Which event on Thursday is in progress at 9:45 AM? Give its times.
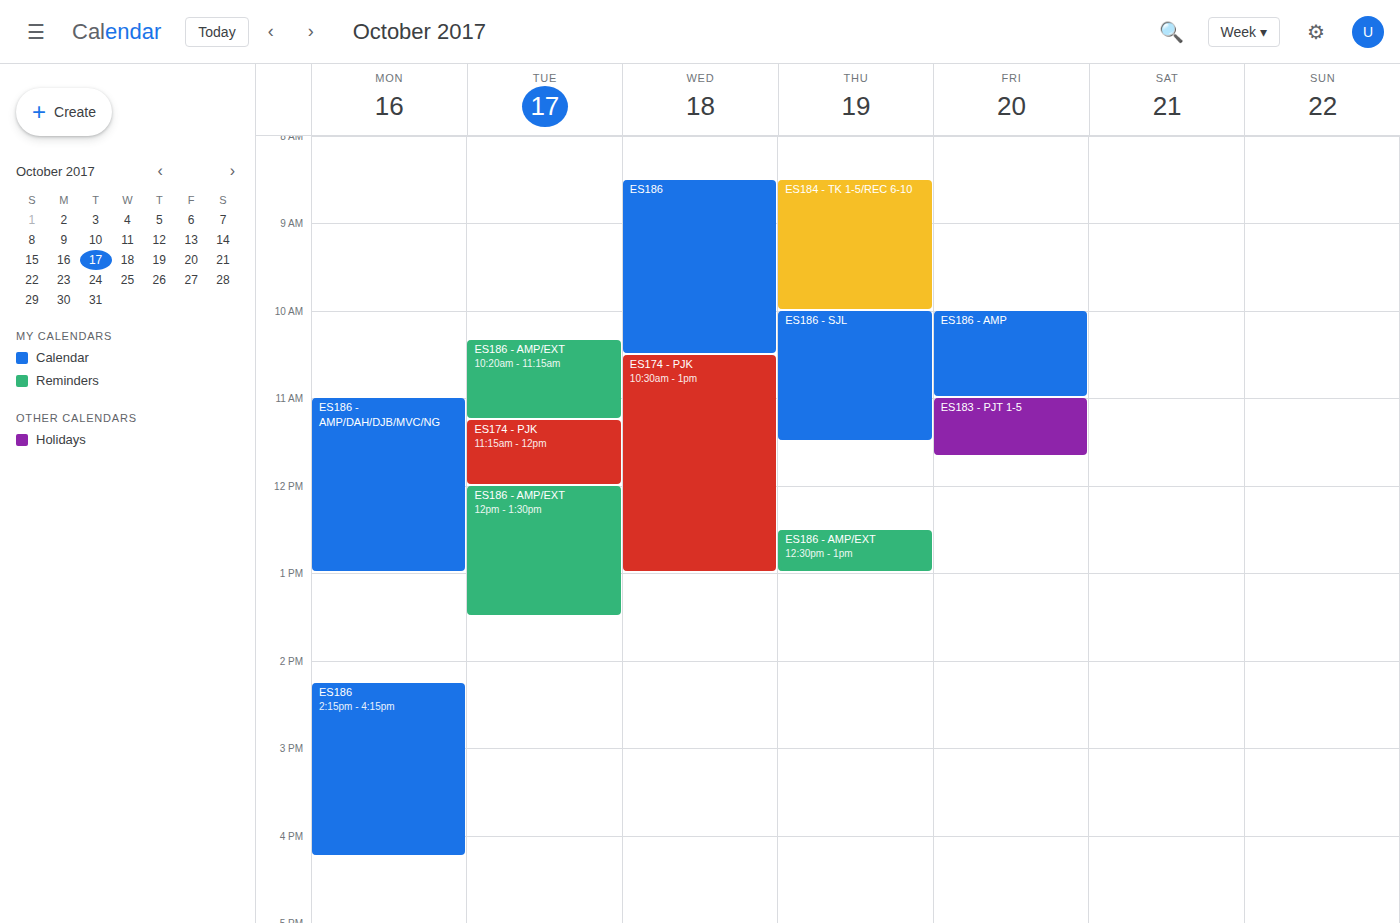
"ES184 - TK 1-5/REC 6-10", 8:30 AM to 10:00 AM